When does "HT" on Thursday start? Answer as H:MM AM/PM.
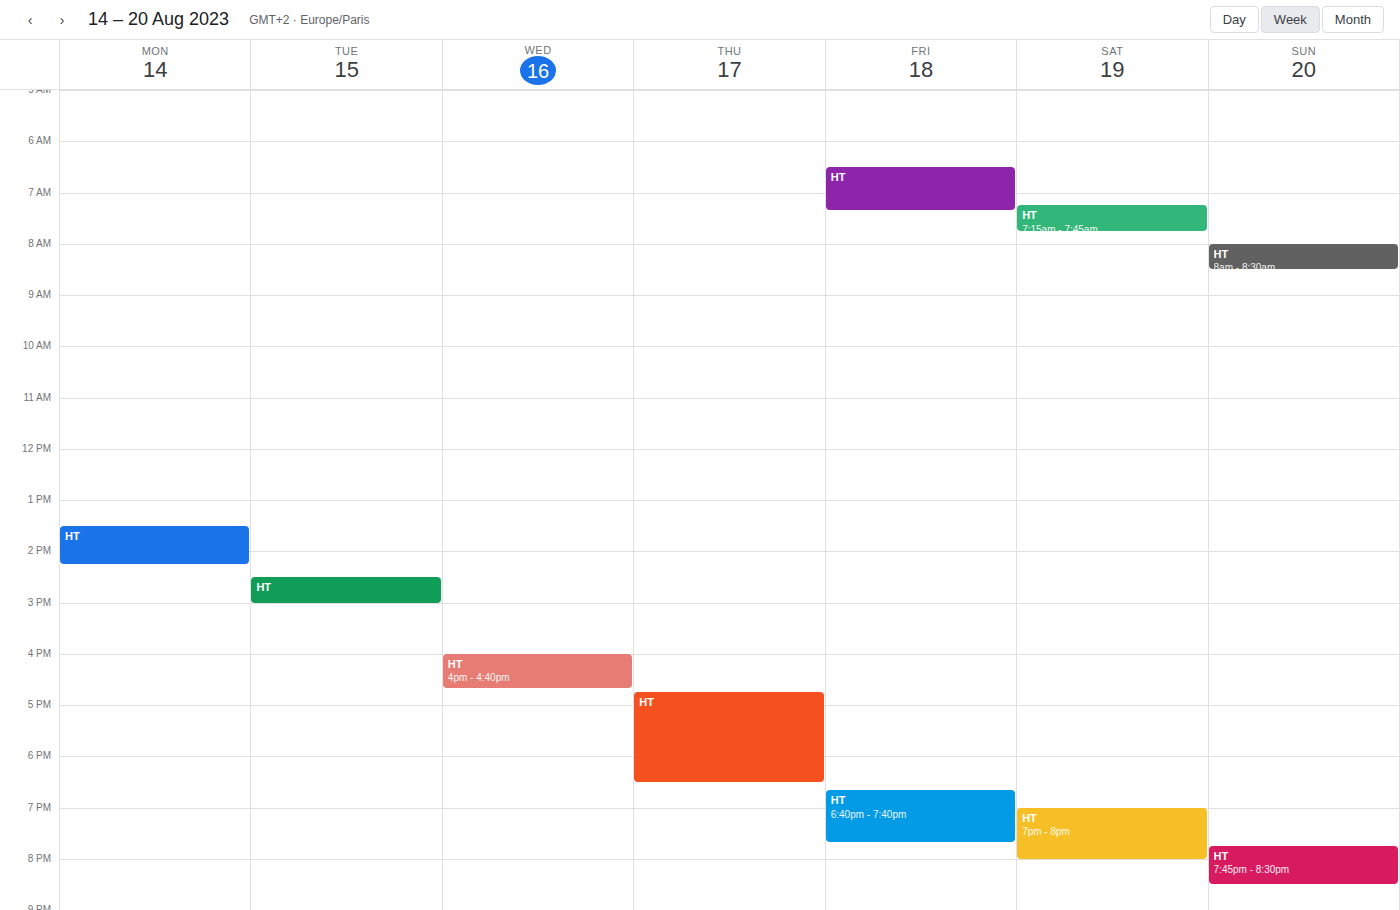
4:45 PM